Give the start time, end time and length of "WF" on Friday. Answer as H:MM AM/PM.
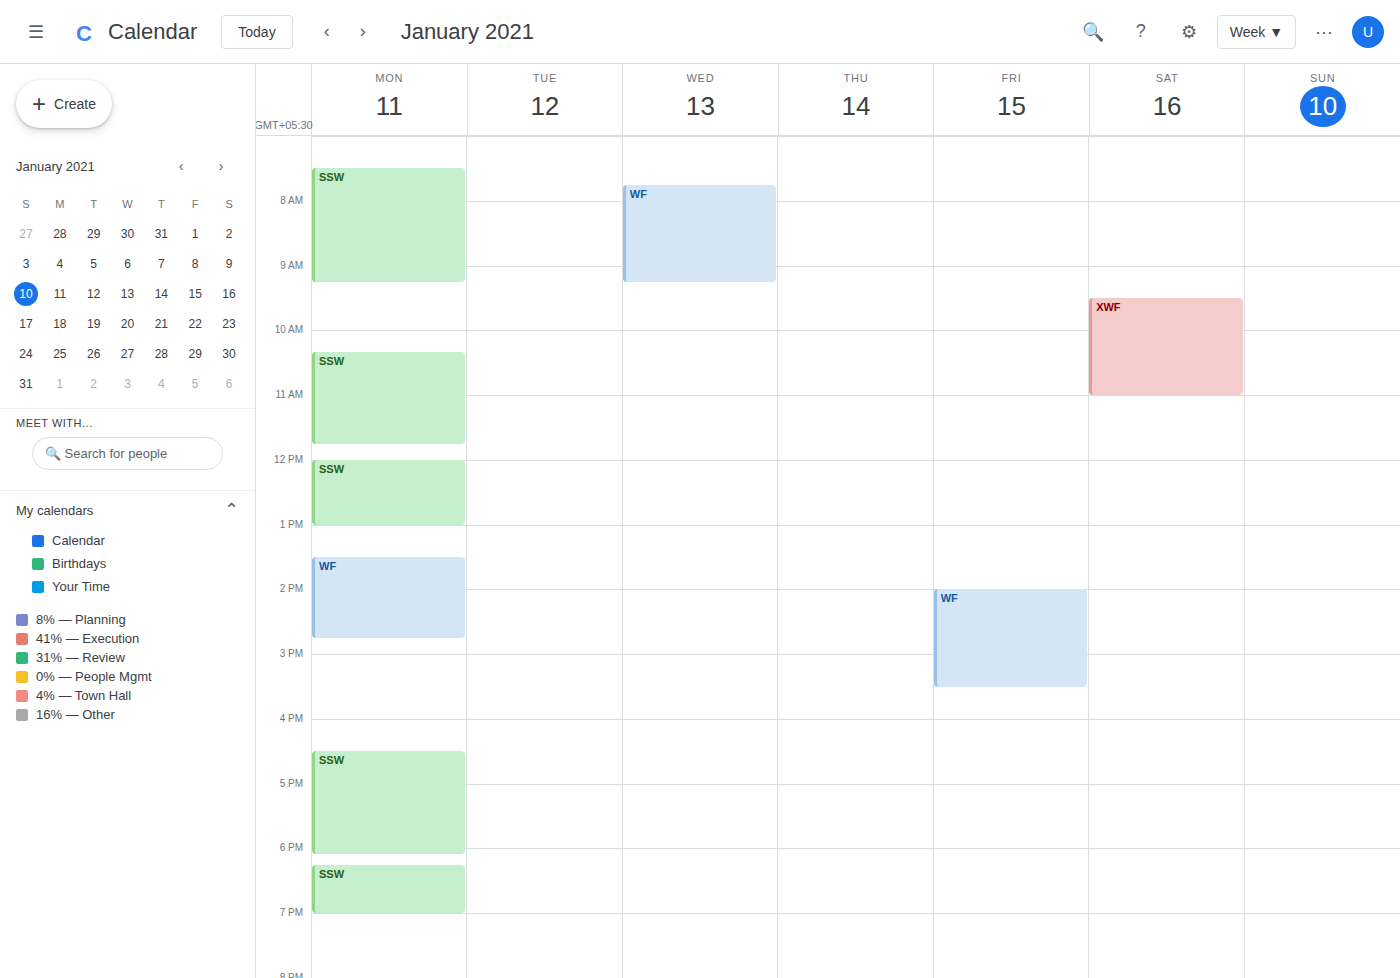
2:00 PM to 3:30 PM, 1 hour 30 minutes